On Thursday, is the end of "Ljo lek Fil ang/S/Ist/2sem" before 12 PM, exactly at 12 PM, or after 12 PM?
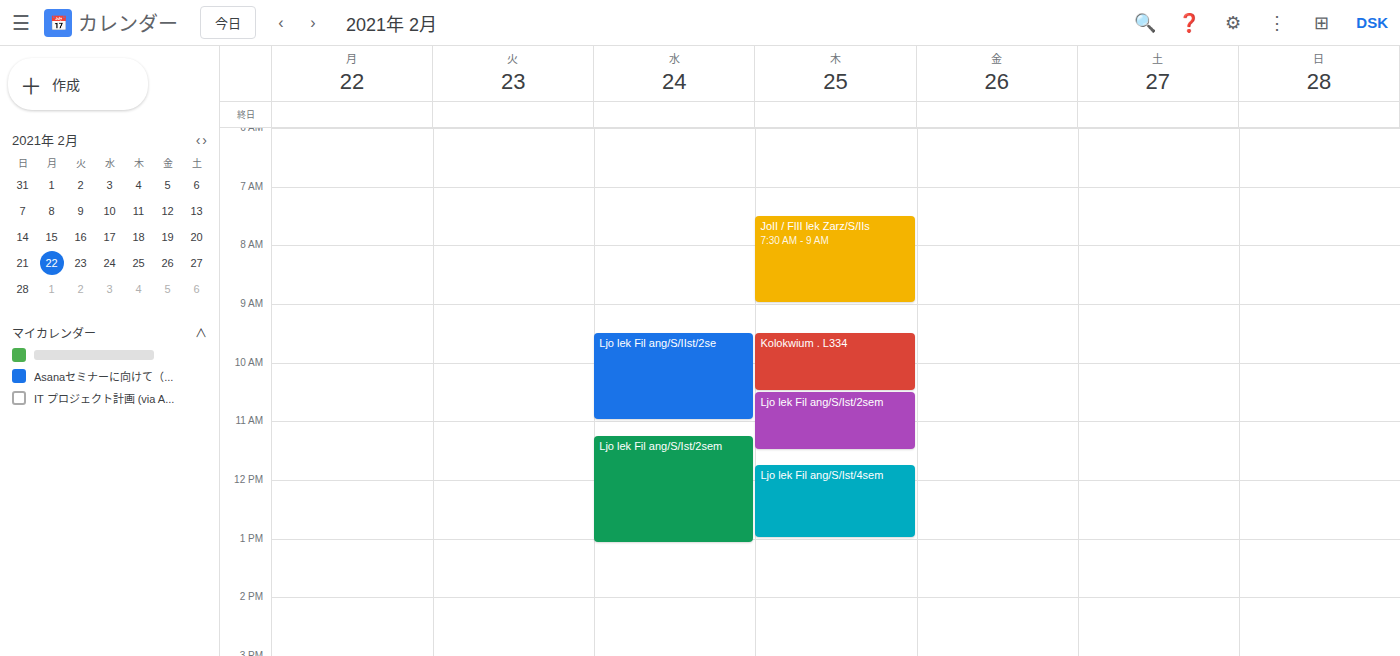
11:30 AM -- before 12 PM, 30 minutes above the 12 PM line.